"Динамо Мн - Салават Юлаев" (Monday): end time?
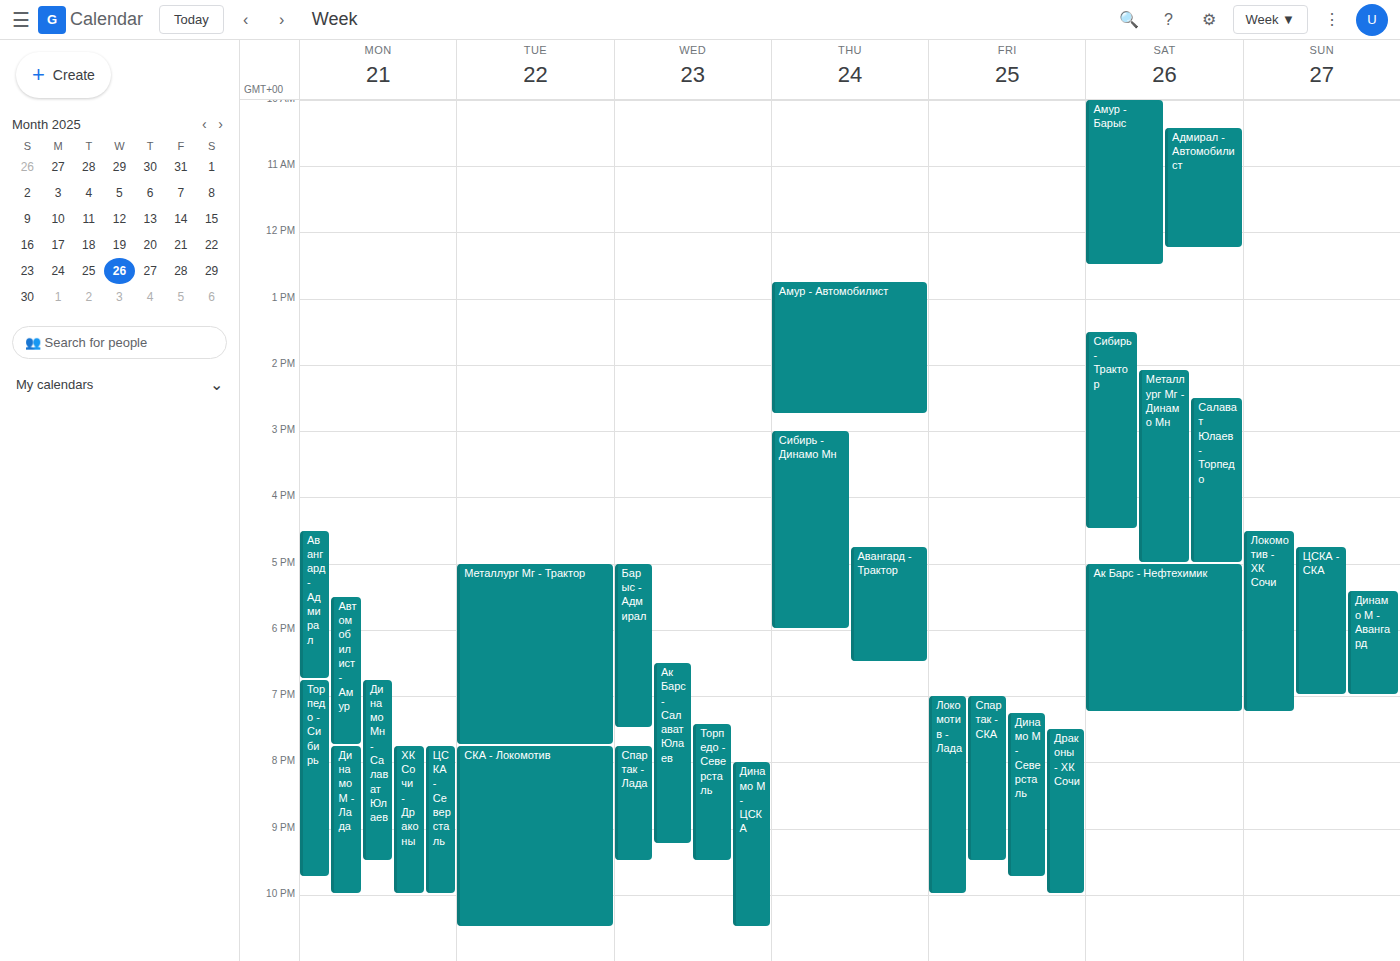
9:30 PM